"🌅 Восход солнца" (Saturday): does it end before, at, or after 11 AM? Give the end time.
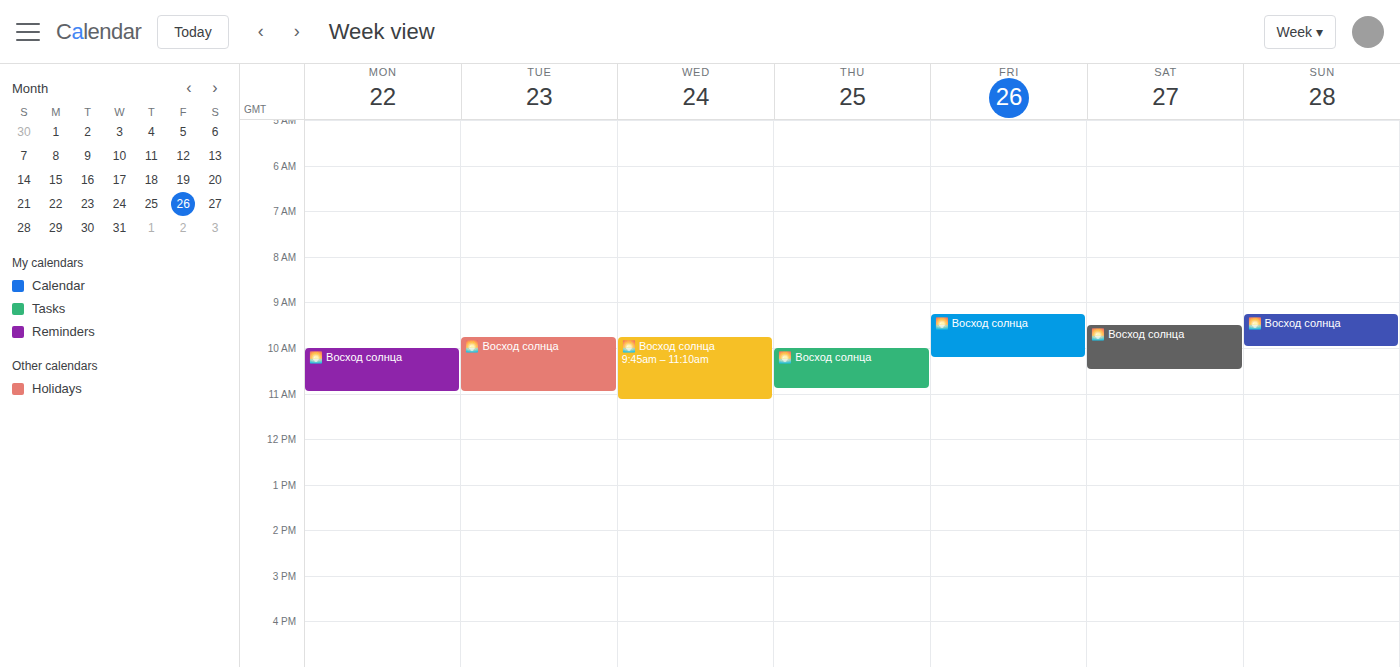
10:30 AM -- before 11 AM, 30 minutes above the 11 AM line.